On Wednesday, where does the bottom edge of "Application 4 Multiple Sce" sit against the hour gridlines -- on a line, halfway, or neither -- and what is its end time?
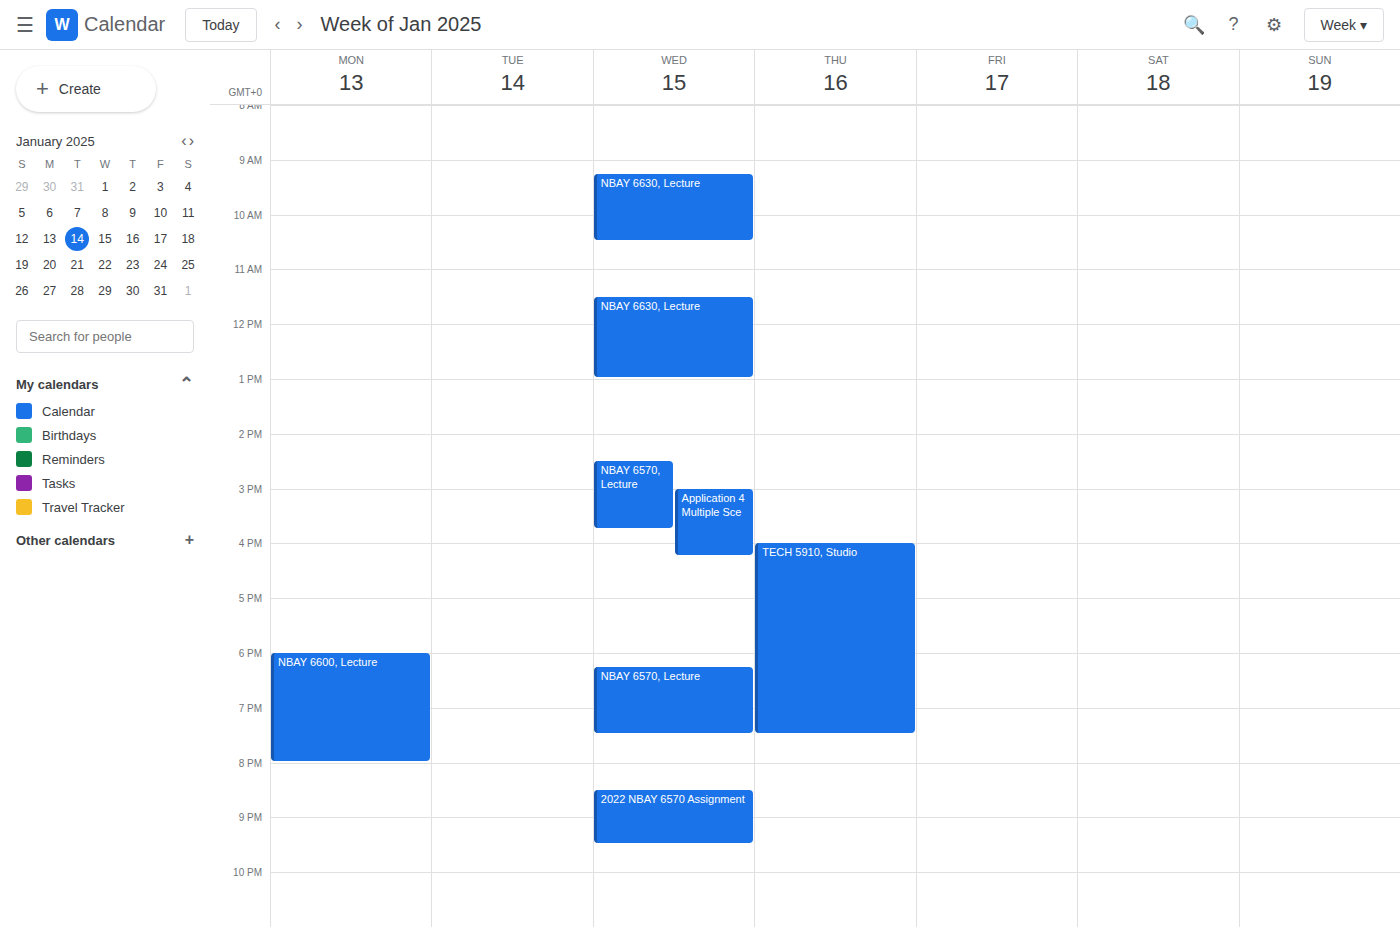
4:15 PM -- neither: a quarter of the way from the 4 PM line to the 5 PM line.